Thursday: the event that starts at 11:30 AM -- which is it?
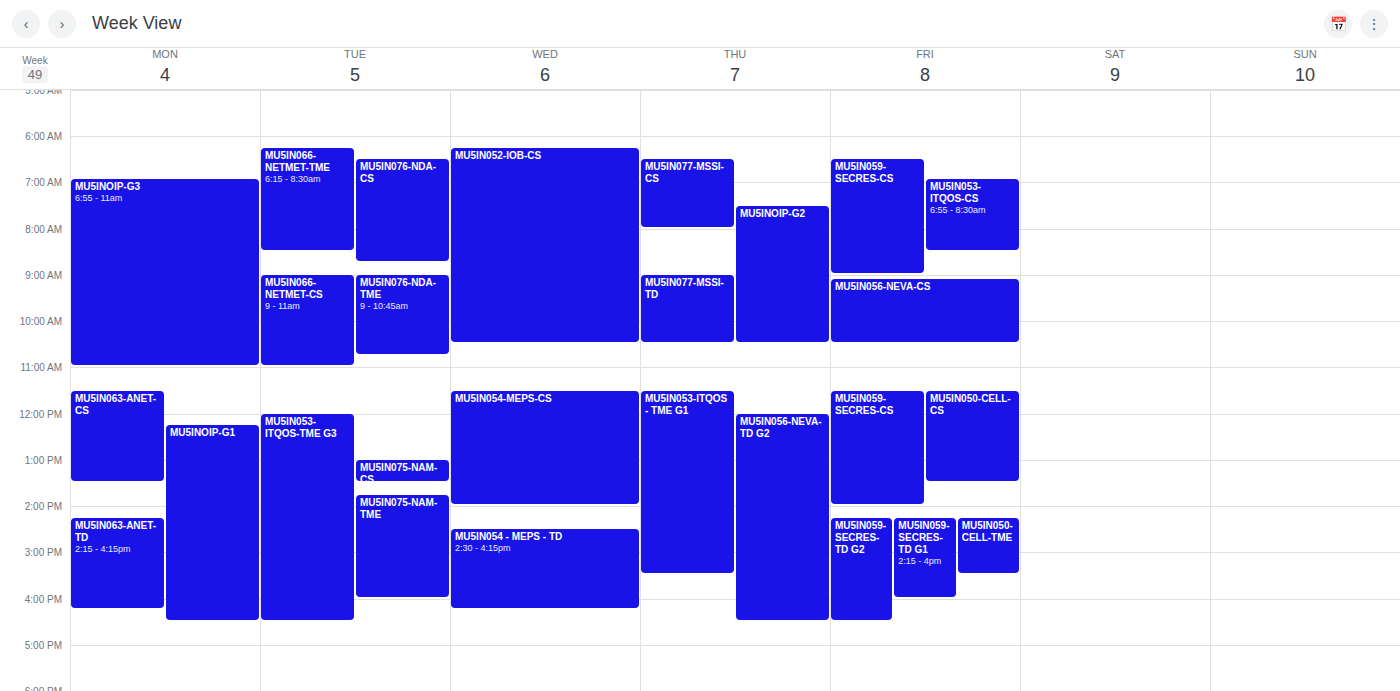
"MU5IN053-ITQOS - TME G1"